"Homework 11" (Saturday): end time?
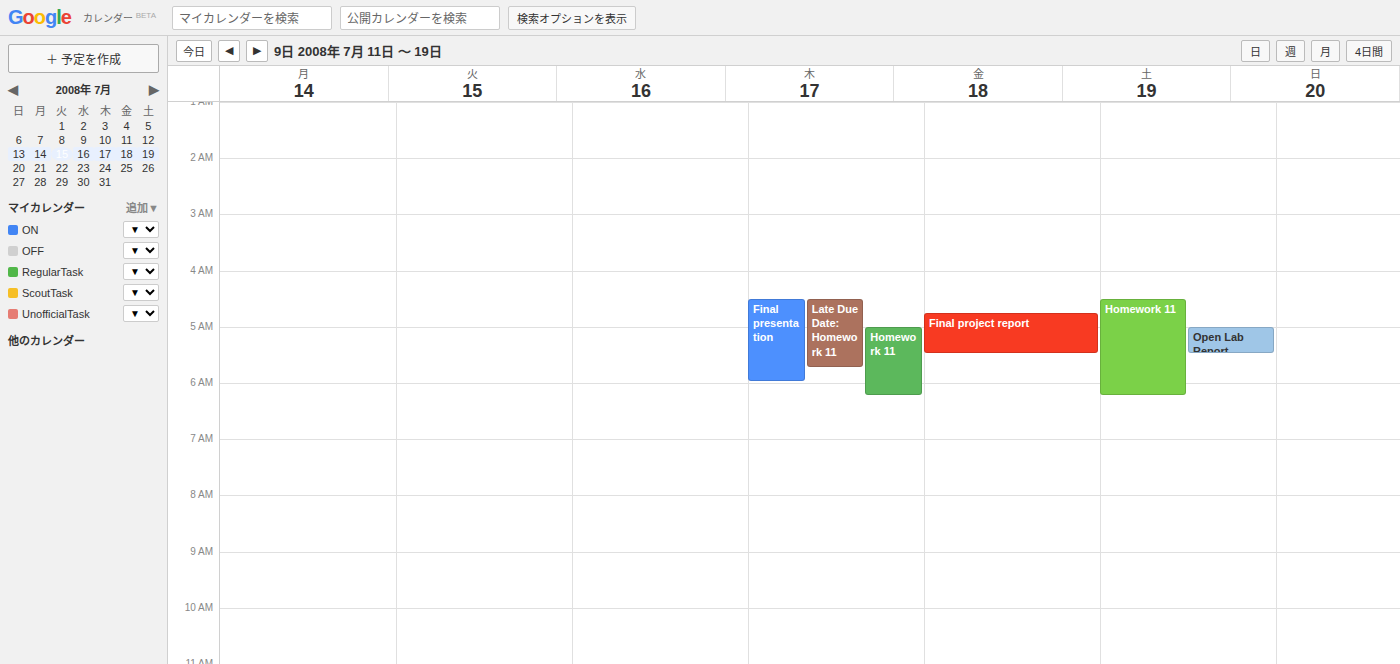
6:15 AM